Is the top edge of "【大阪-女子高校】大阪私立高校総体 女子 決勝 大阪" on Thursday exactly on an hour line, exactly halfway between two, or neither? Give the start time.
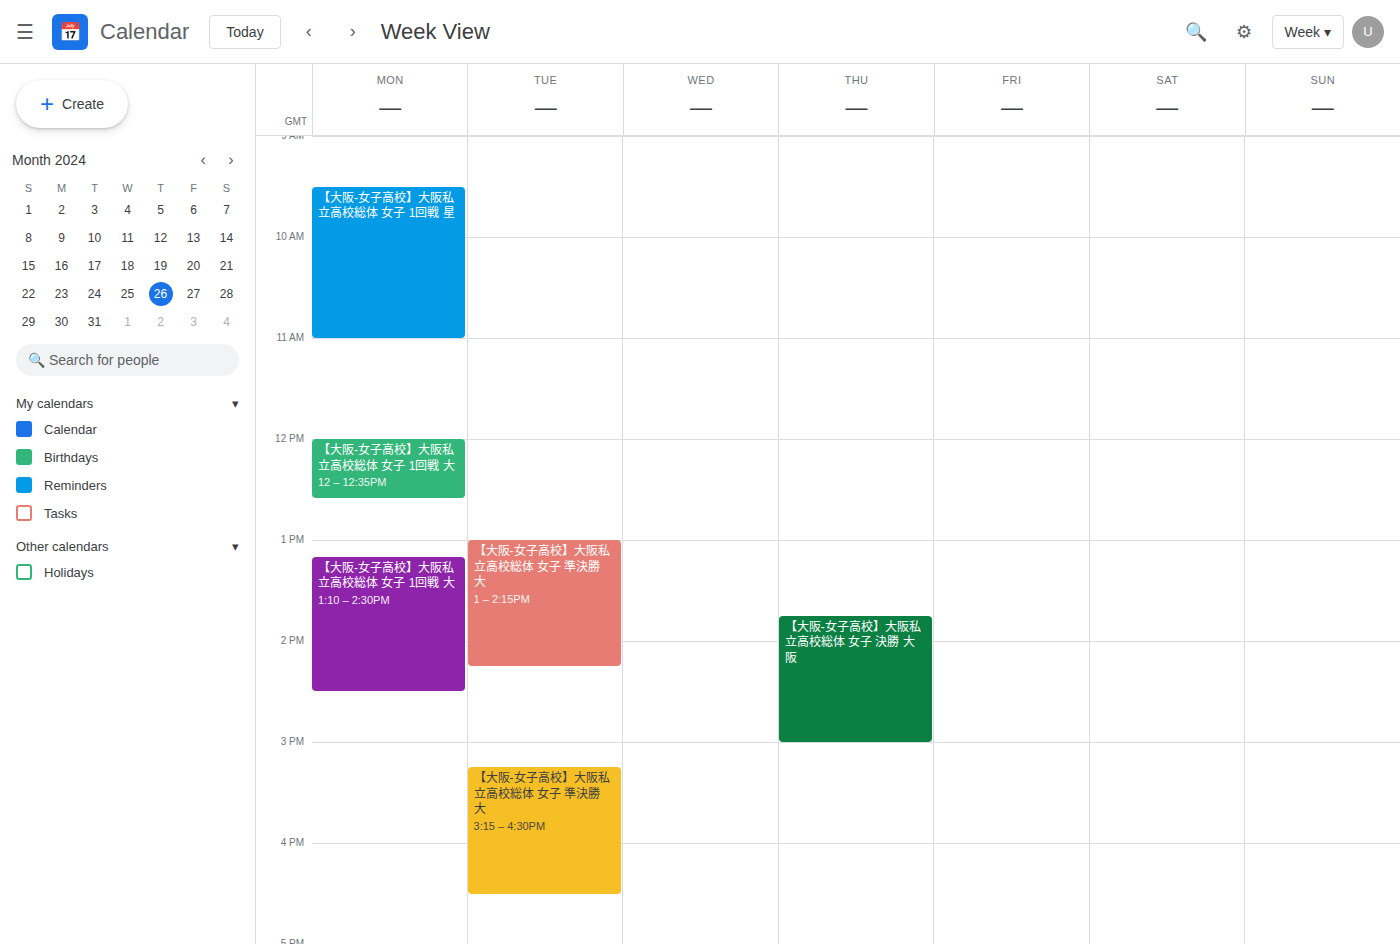
1:45 PM -- neither: three quarters of the way from the 1 PM line to the 2 PM line.